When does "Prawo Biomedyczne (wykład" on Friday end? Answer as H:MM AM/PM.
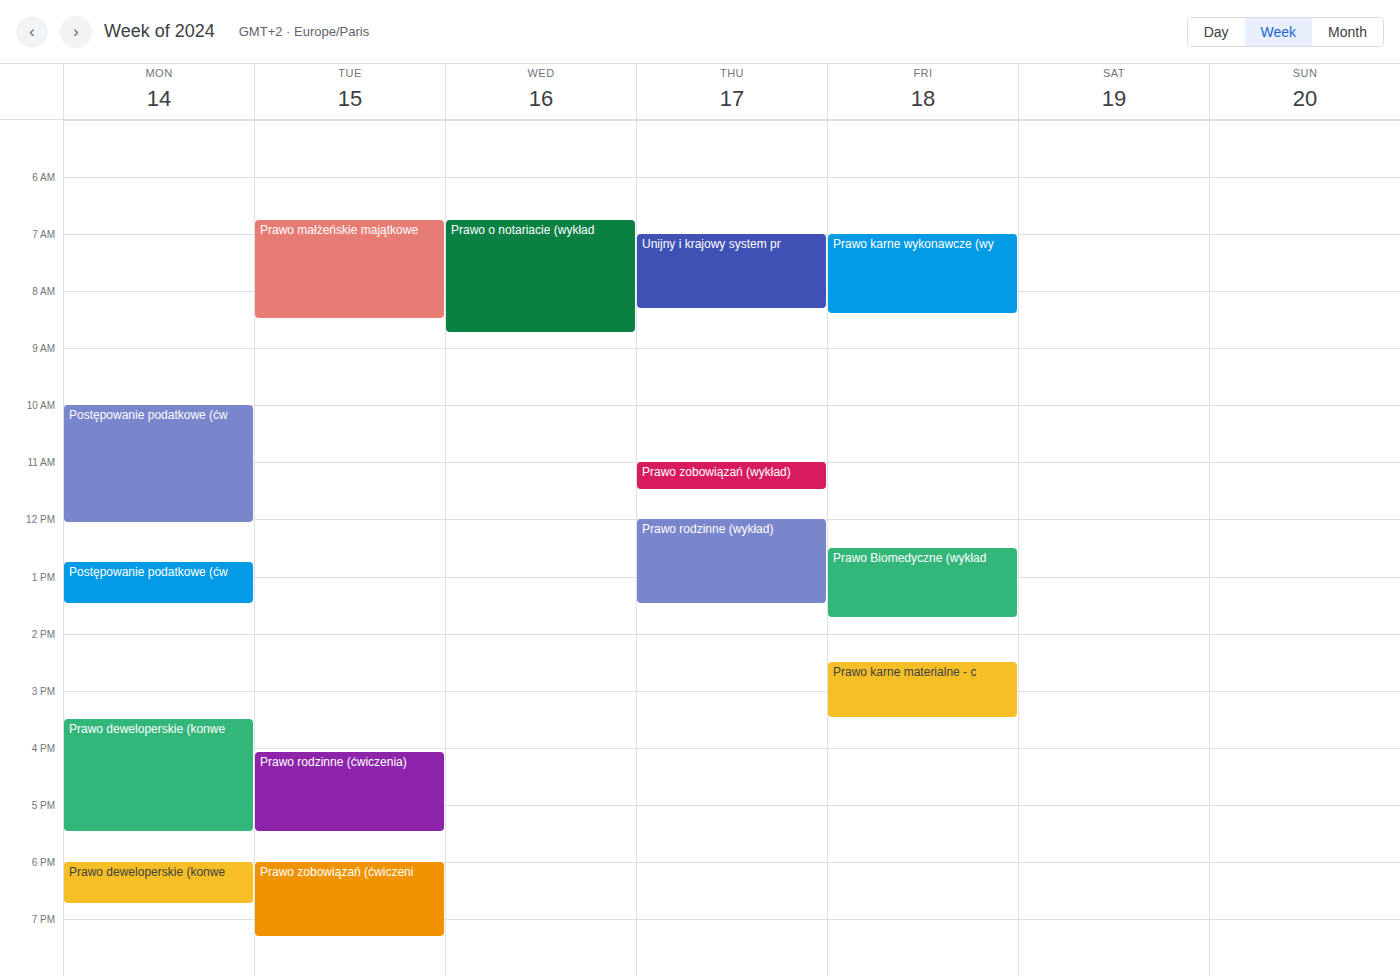
1:45 PM